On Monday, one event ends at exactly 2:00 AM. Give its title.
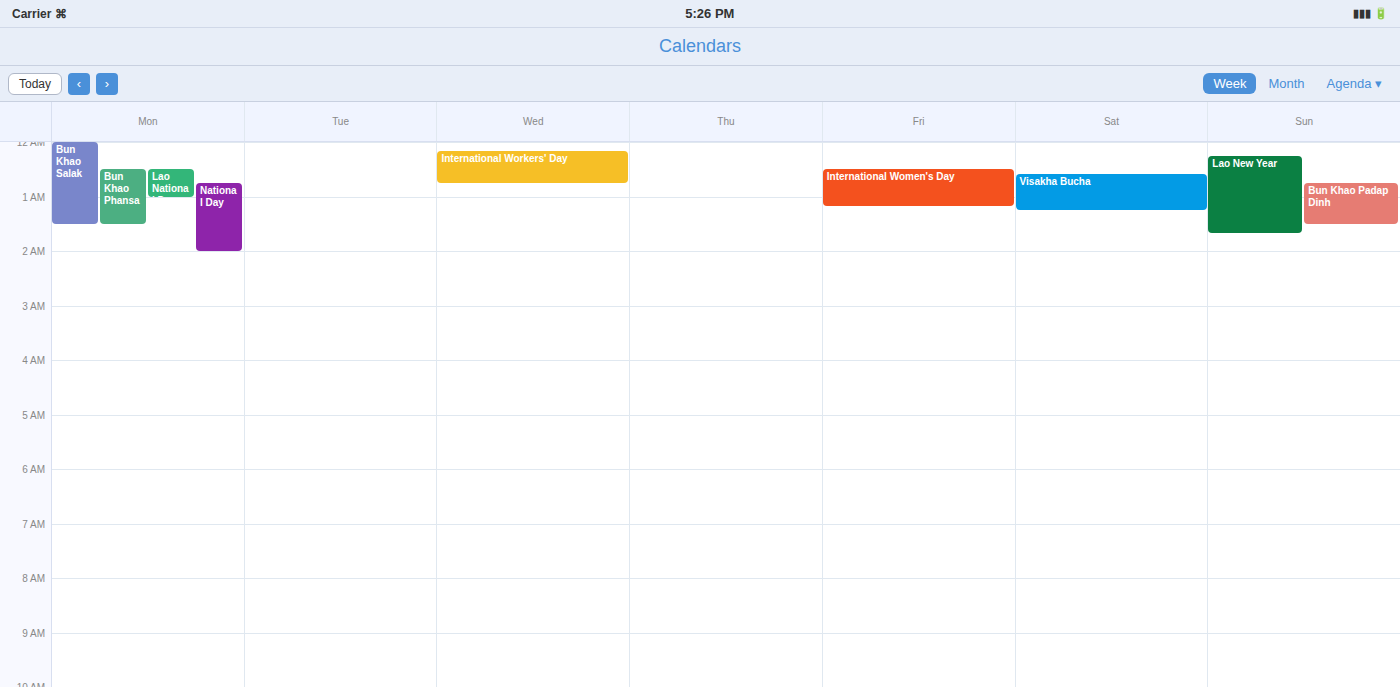
"National Day"